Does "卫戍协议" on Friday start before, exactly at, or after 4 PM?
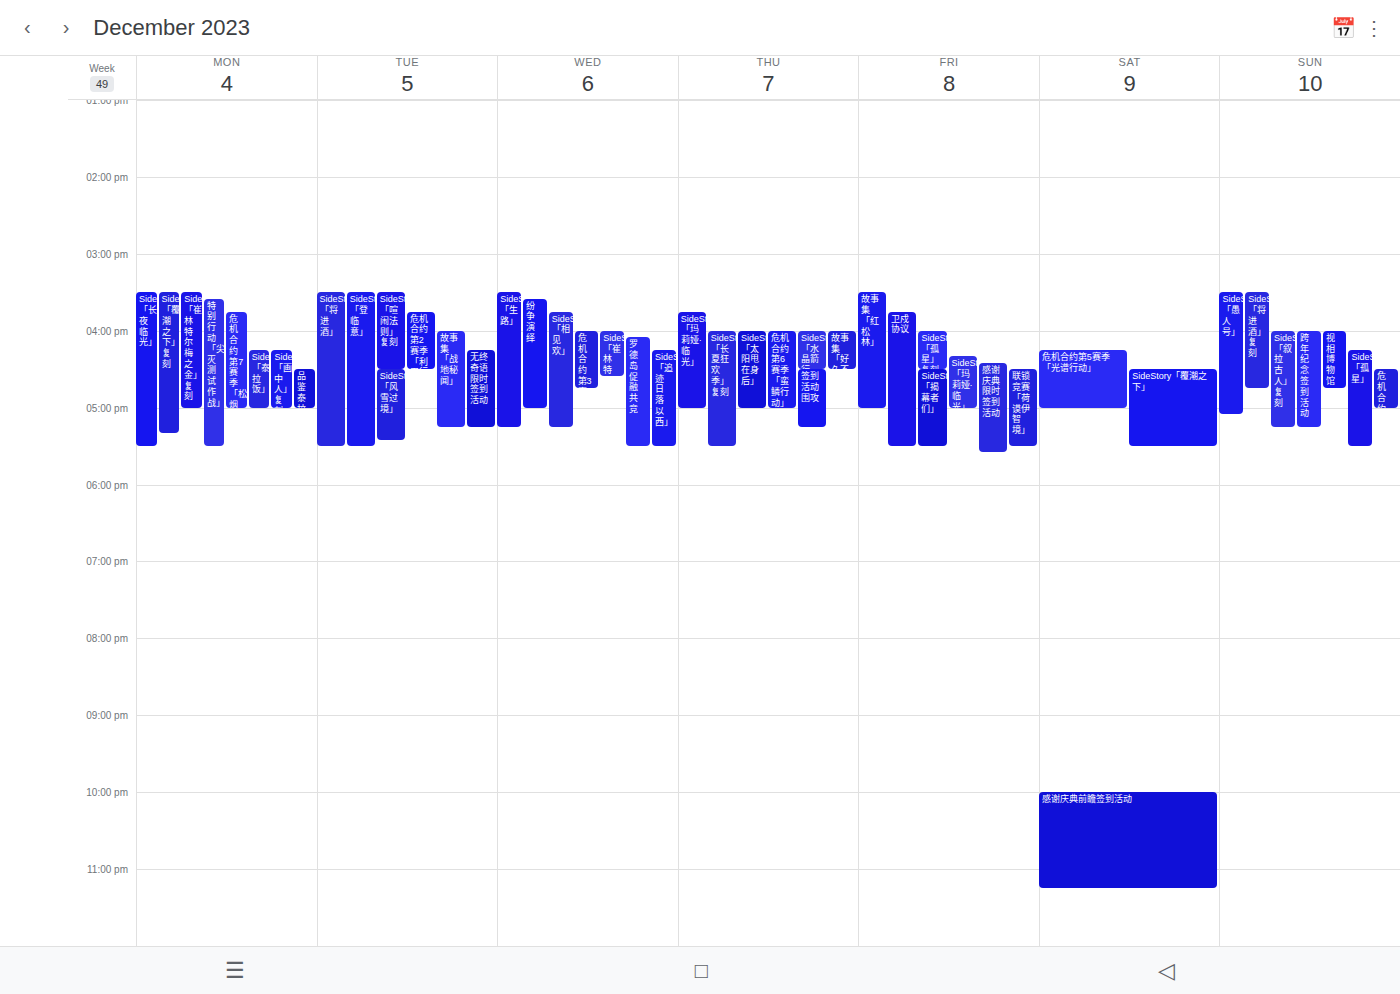
3:45 PM -- before 4 PM, 15 minutes above the 4 PM line.